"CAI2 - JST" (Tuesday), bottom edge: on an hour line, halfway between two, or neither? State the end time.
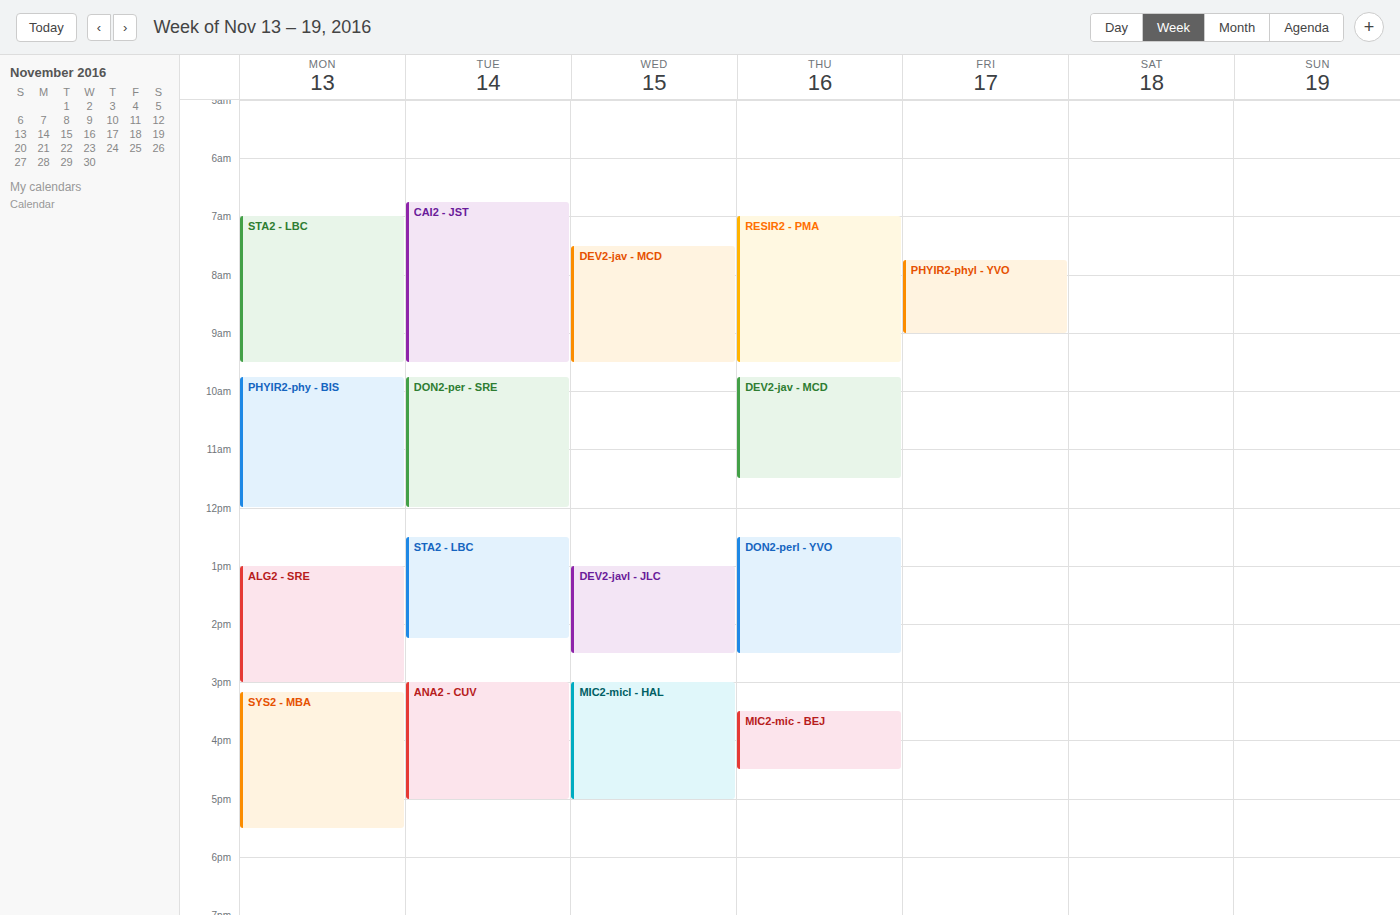
9:30 AM -- halfway between the 9 AM and 10 AM lines.